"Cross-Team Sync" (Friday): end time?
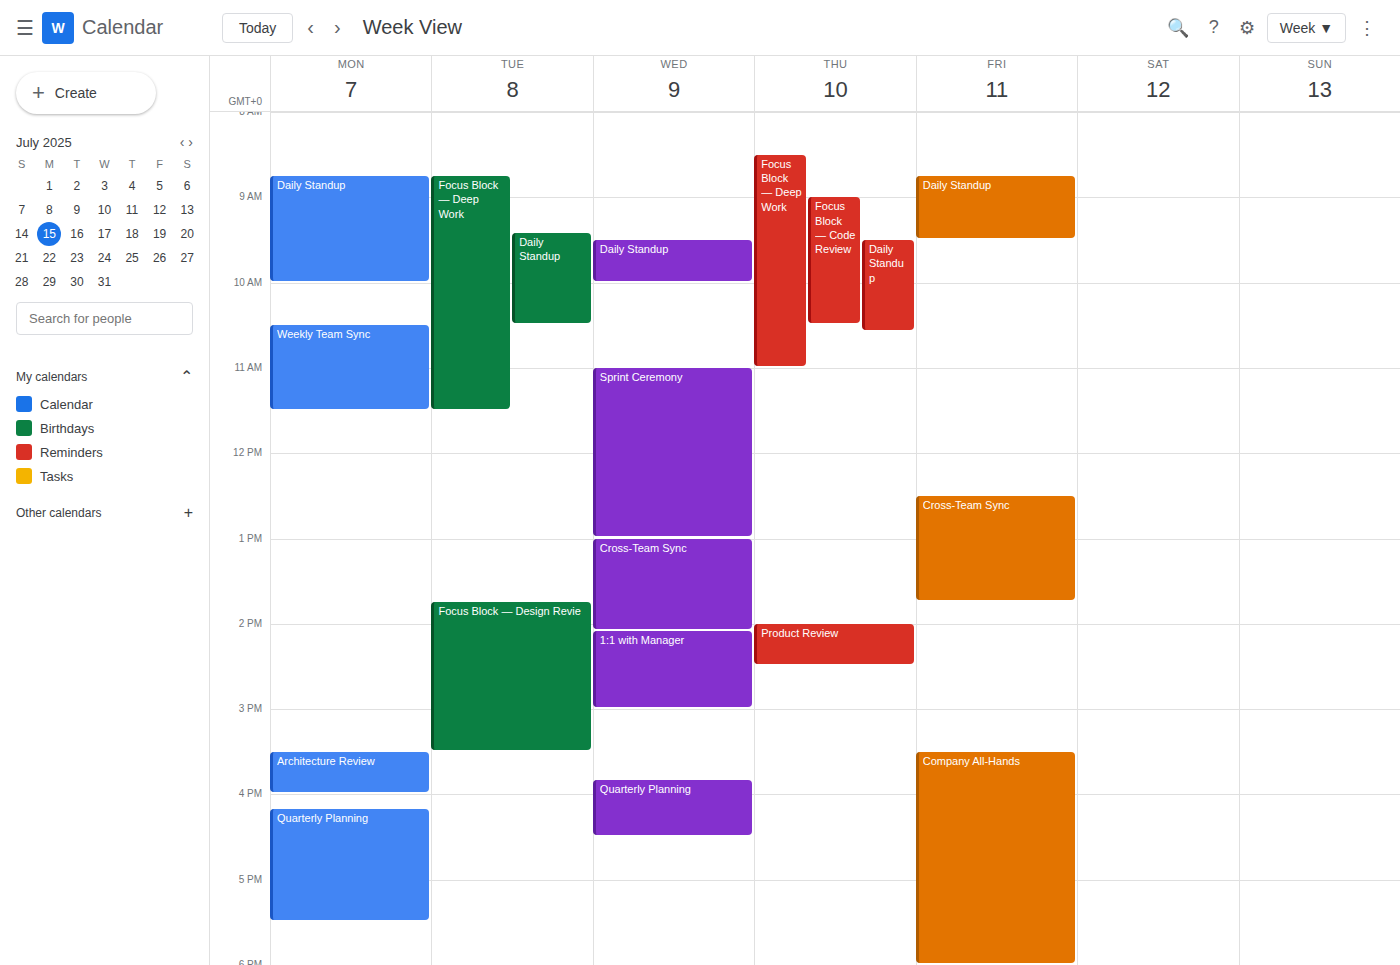
13:45